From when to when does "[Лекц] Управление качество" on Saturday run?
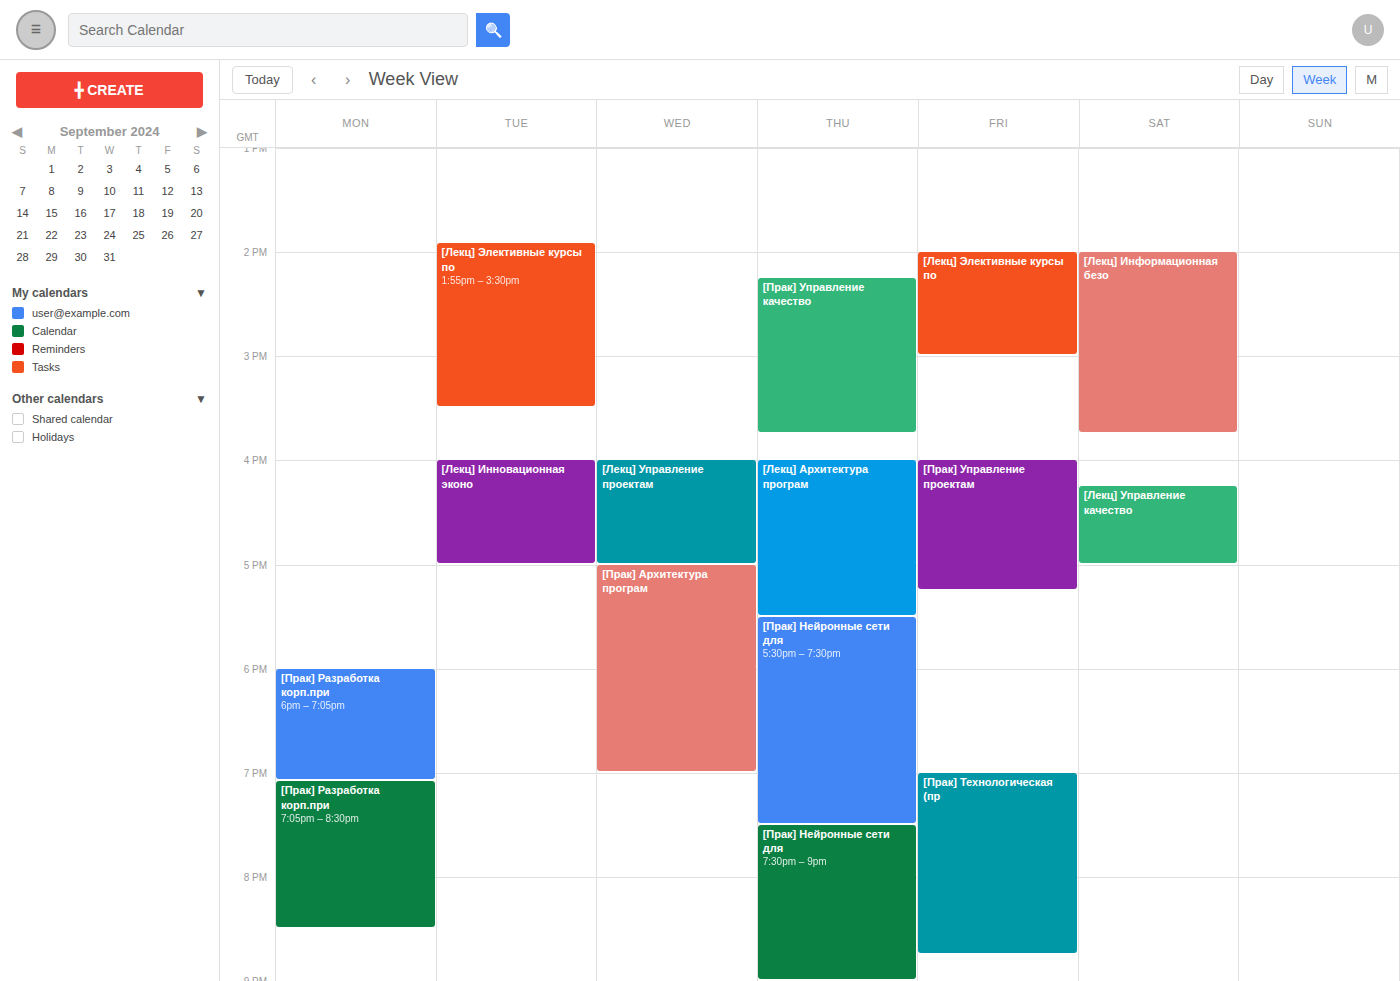
4:15 PM to 5:00 PM